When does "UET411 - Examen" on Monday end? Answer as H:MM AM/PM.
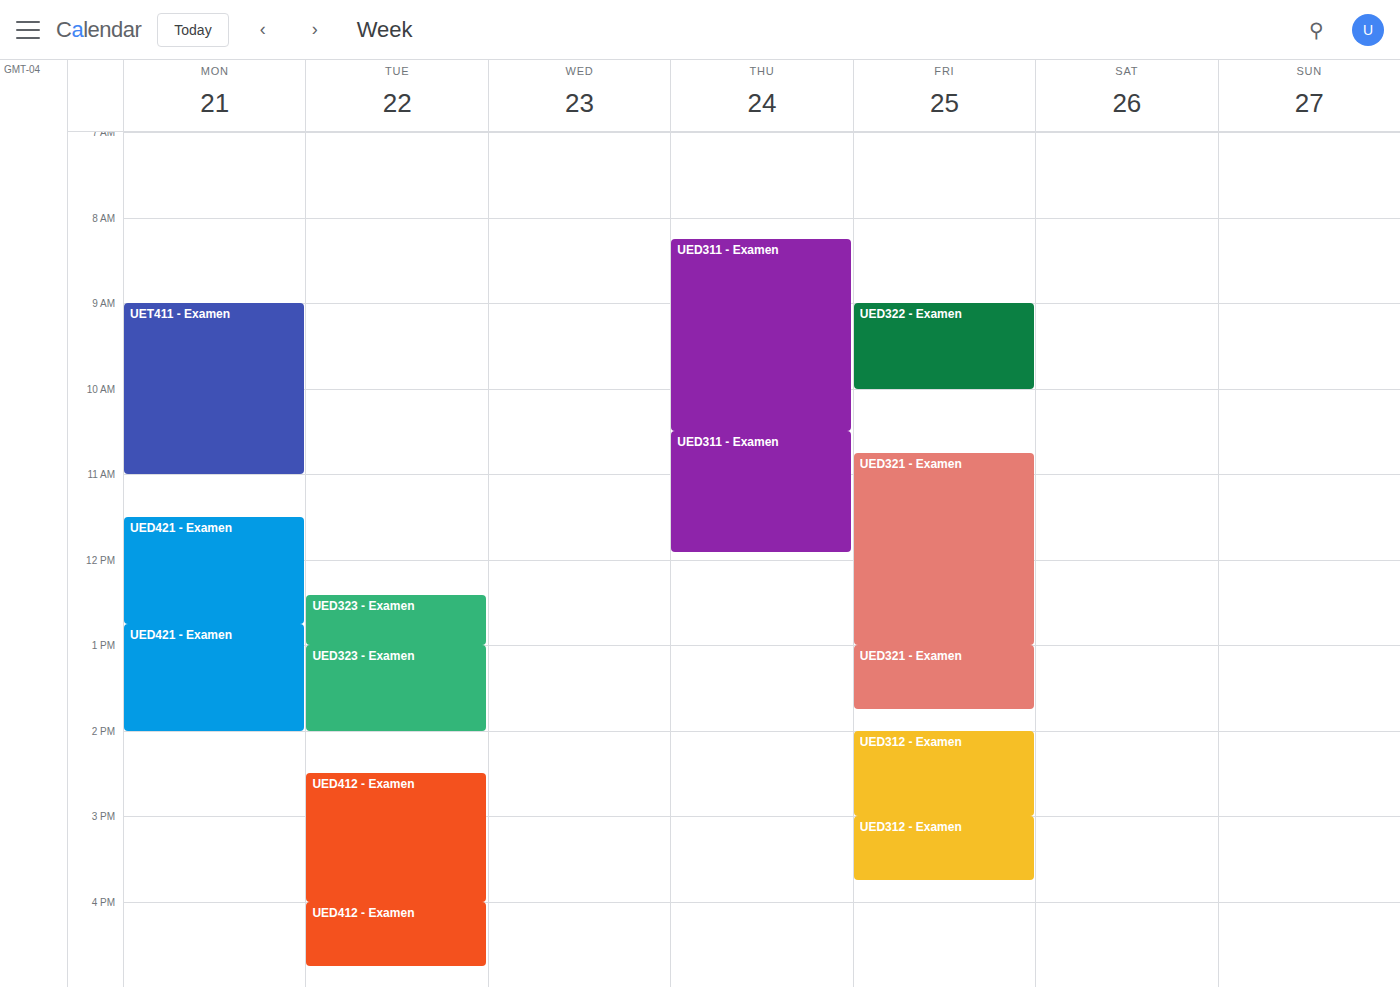
11:00 AM